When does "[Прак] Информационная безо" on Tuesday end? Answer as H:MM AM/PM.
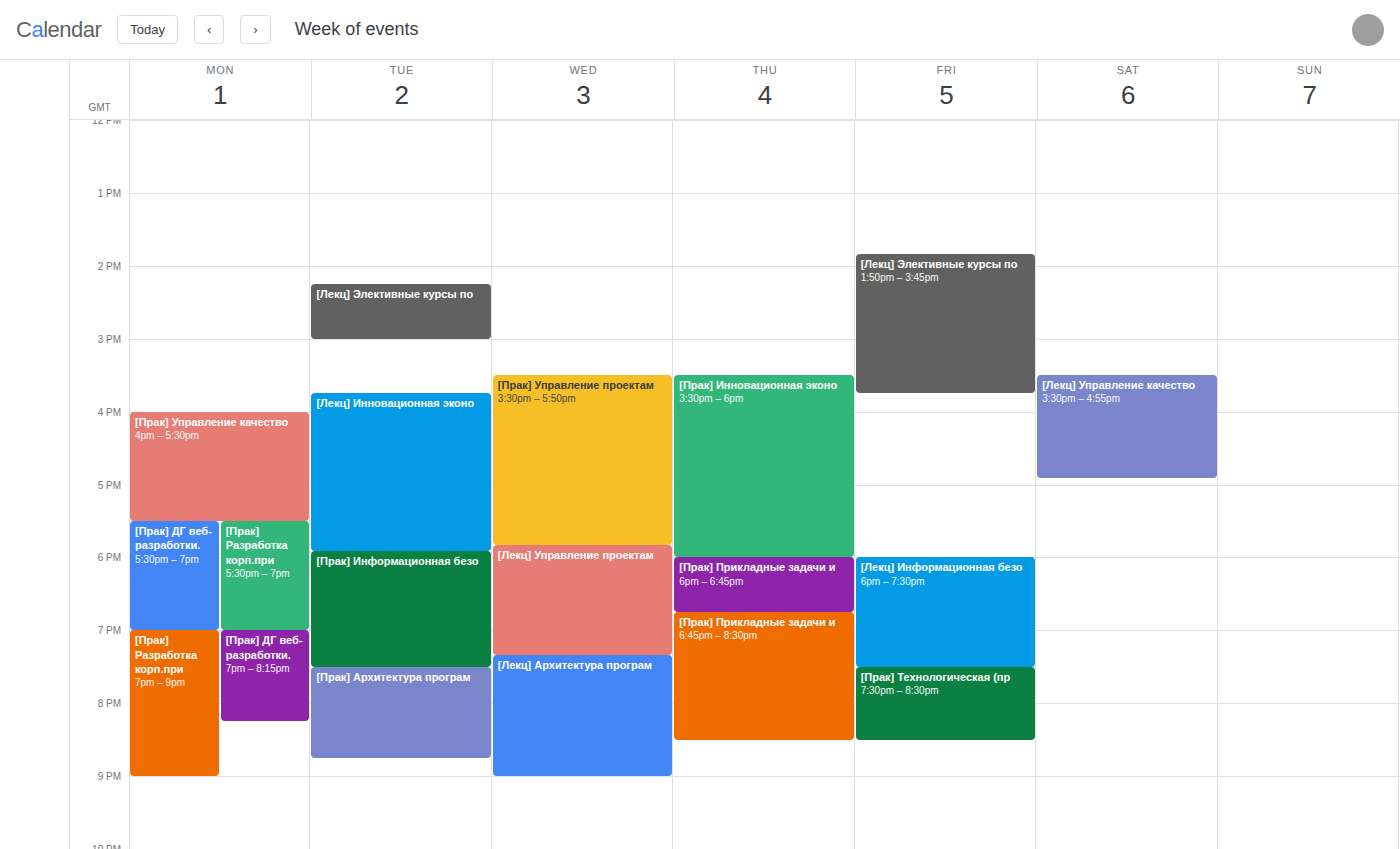
7:30 PM